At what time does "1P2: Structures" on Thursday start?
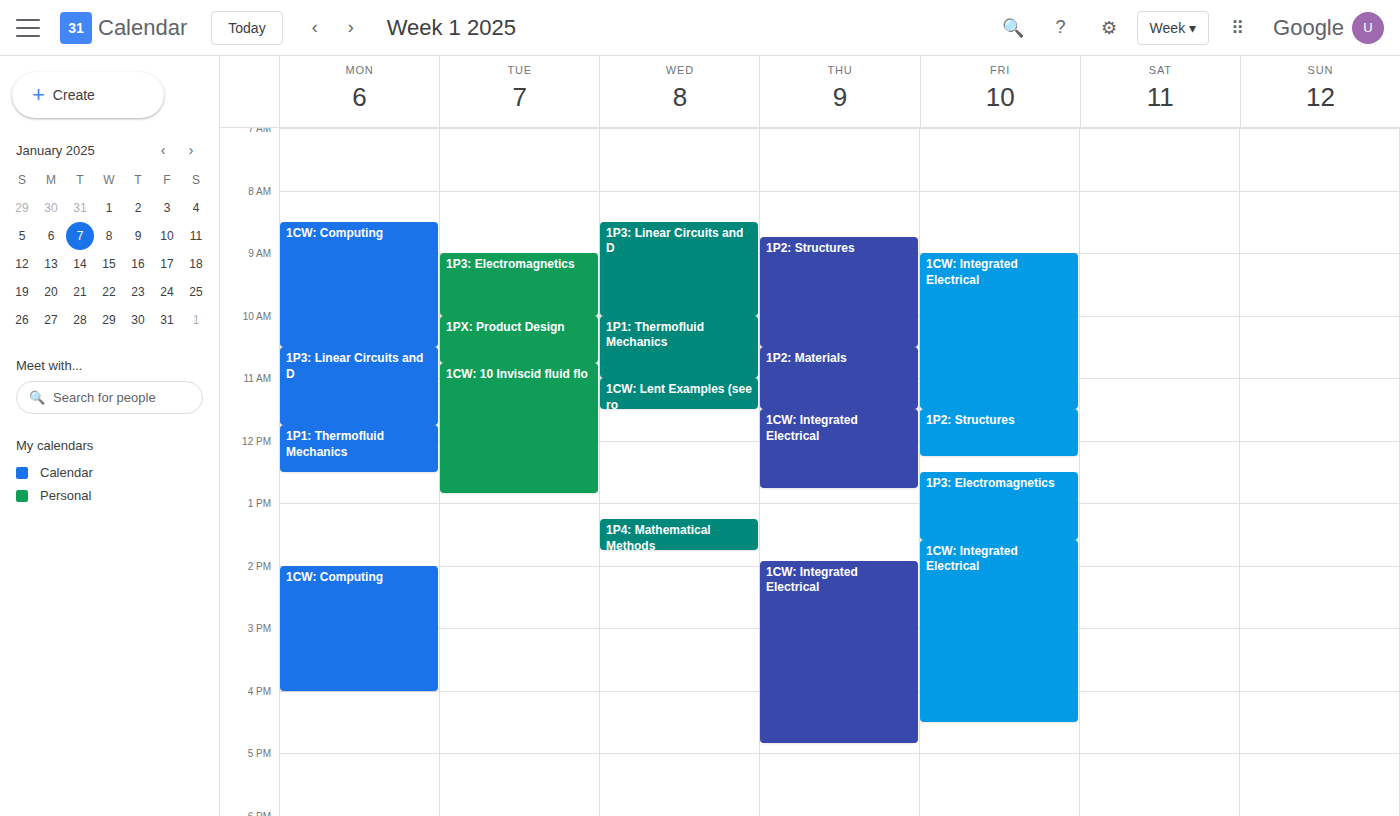
8:45 AM